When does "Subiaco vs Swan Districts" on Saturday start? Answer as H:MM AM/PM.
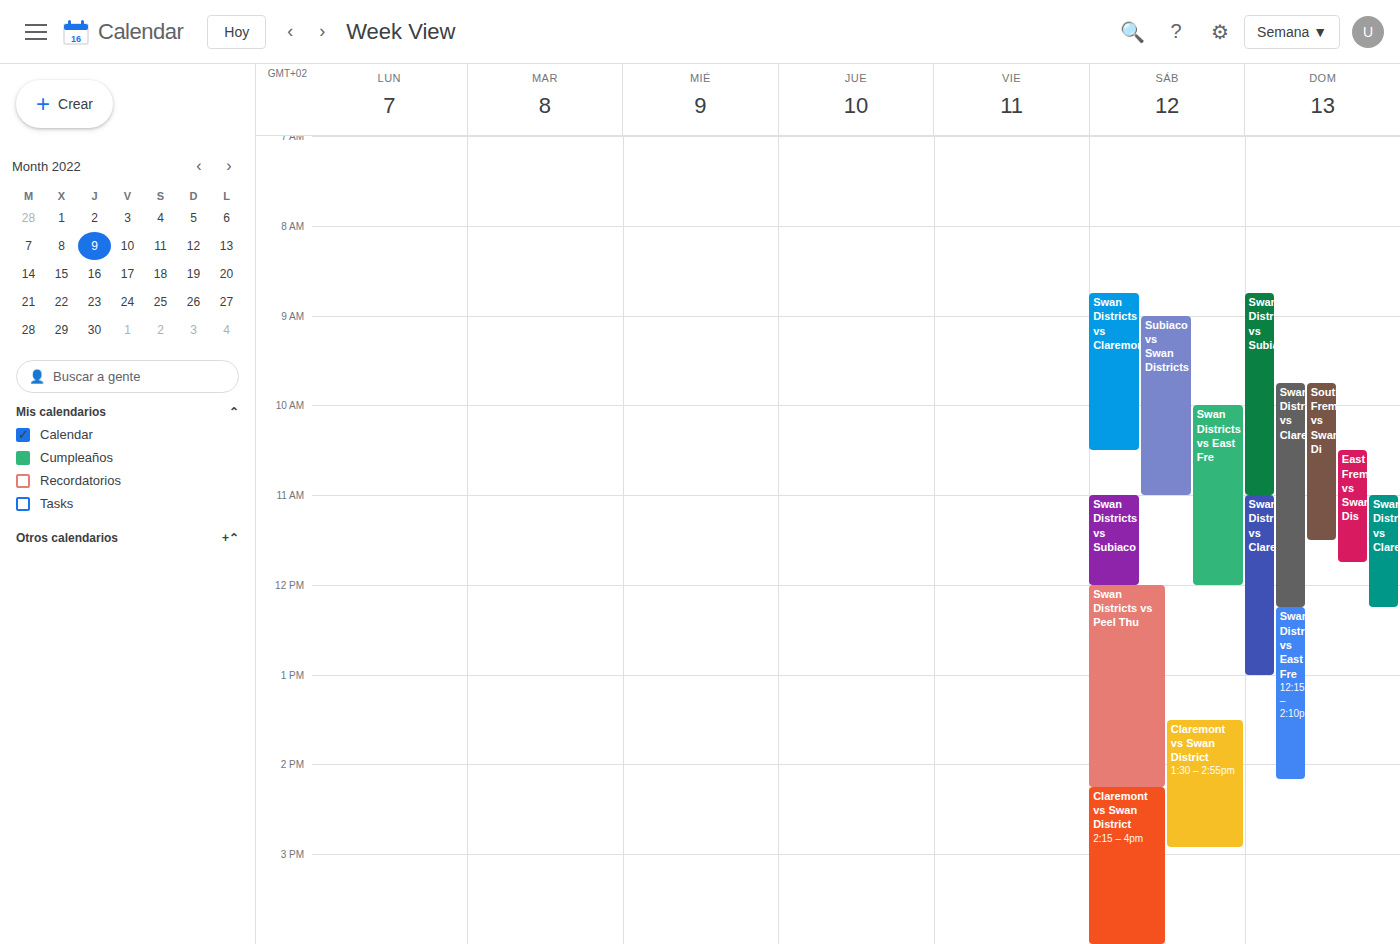
9:00 AM